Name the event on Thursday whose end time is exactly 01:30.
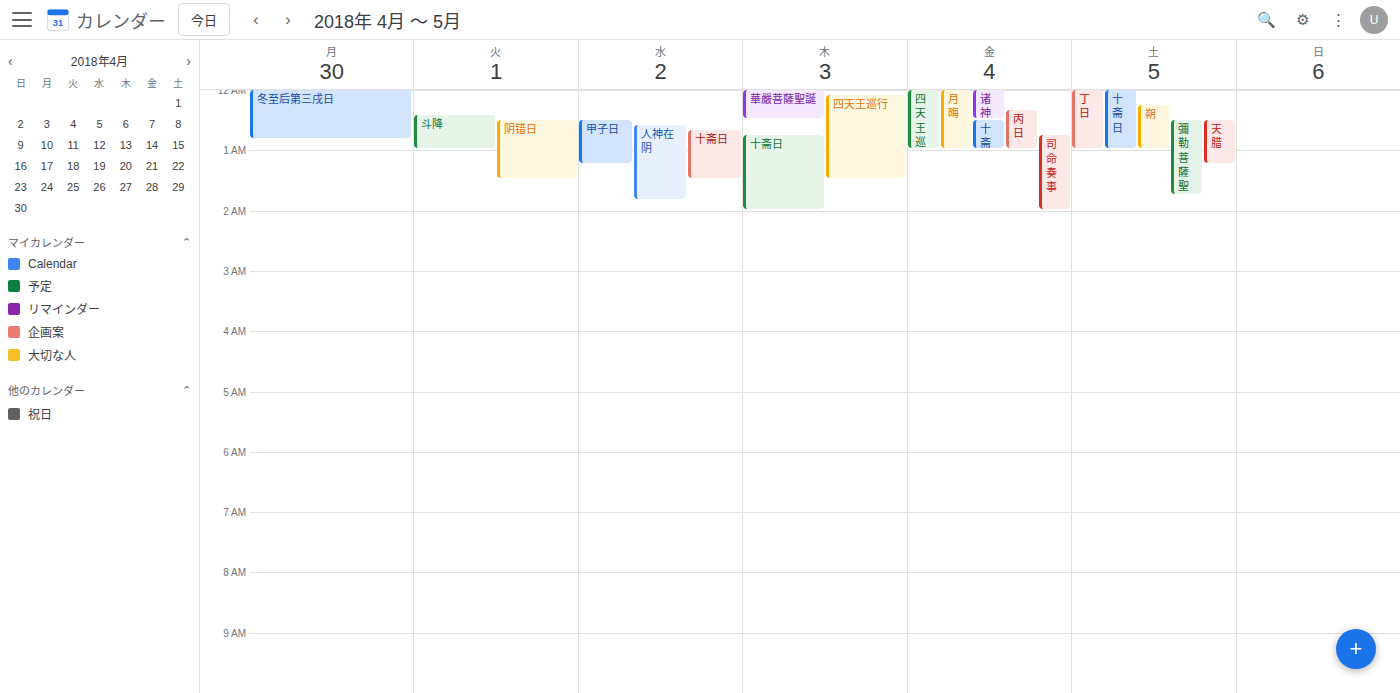
"四天王巡行"